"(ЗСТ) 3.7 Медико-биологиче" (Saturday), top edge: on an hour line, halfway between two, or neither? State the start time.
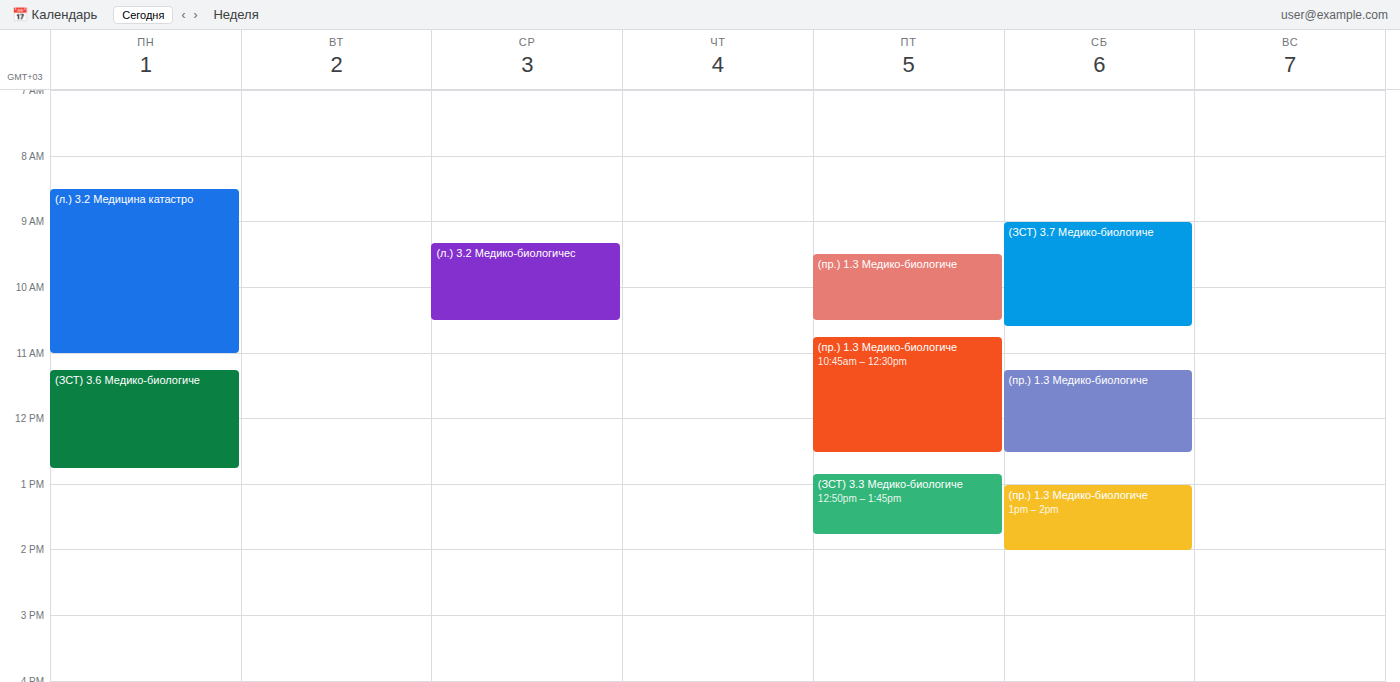
9:00 AM -- exactly on the 9 AM line.